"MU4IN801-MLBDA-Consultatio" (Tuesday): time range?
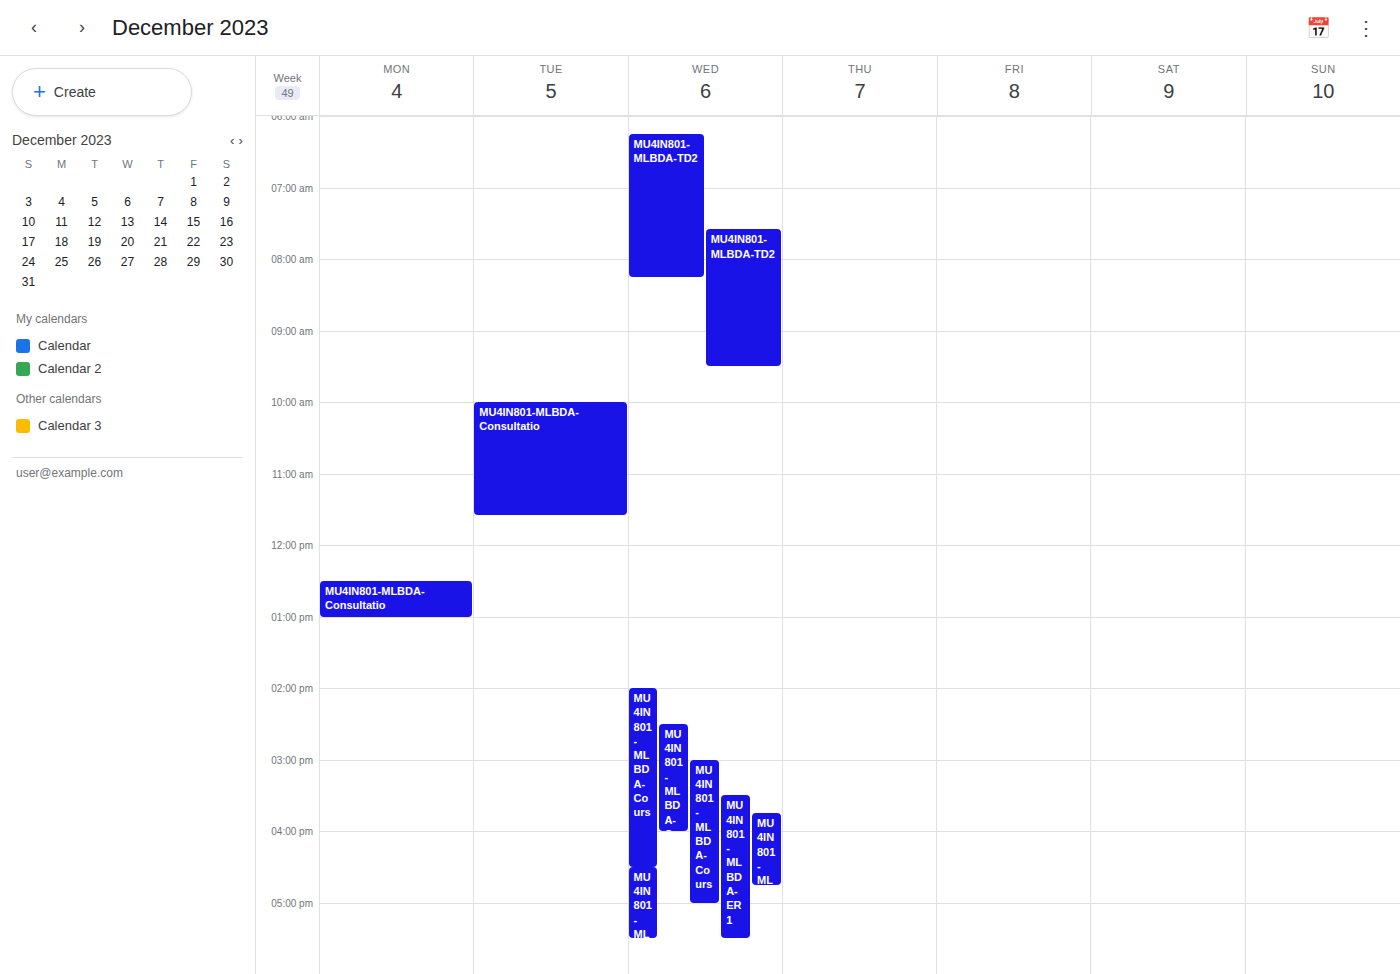
10:00 AM to 11:35 AM